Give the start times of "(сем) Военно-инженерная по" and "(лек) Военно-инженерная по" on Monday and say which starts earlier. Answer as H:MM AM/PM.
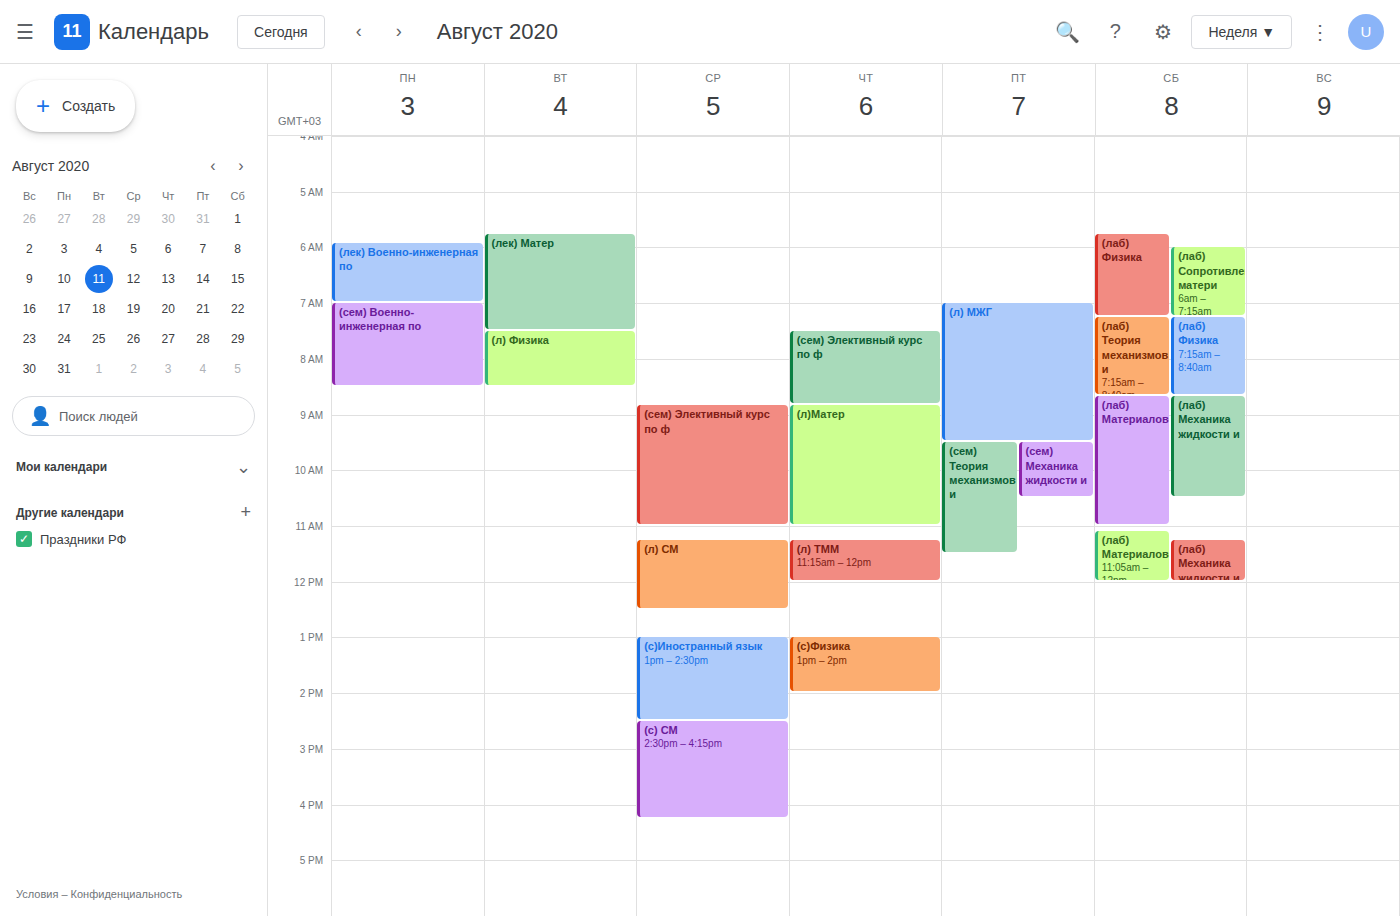
"(лек) Военно-инженерная по" 5:55 AM; "(сем) Военно-инженерная по" 7:00 AM.